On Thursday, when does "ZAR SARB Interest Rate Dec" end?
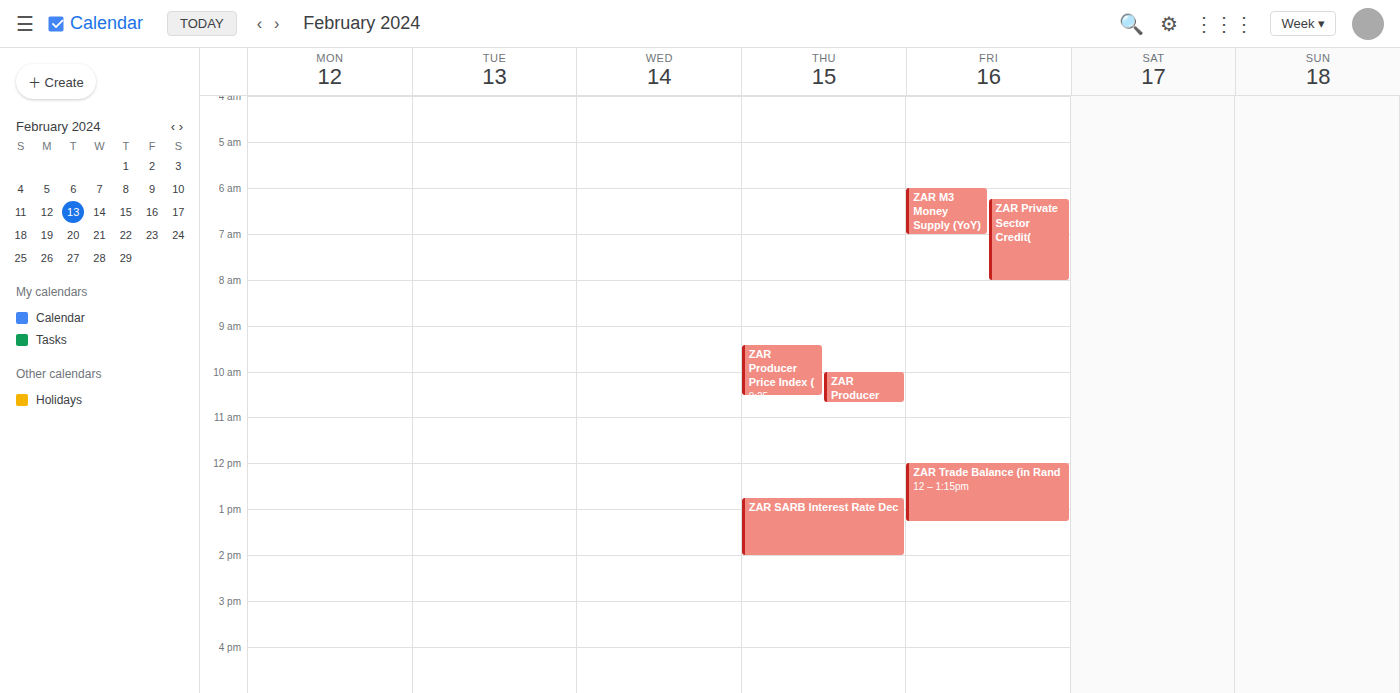
2:00 PM